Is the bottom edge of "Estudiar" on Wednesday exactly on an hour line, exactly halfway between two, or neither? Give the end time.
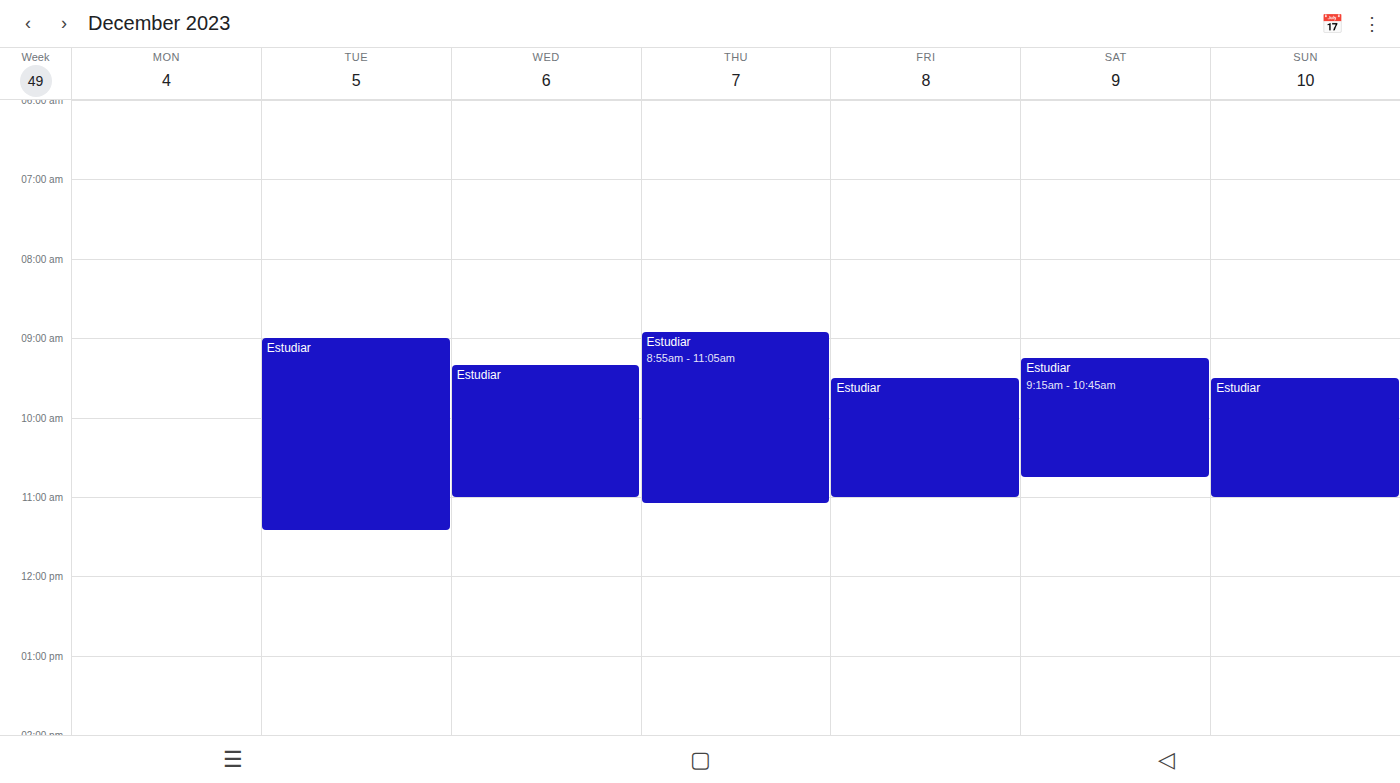
11:00 AM -- exactly on the 11 AM line.